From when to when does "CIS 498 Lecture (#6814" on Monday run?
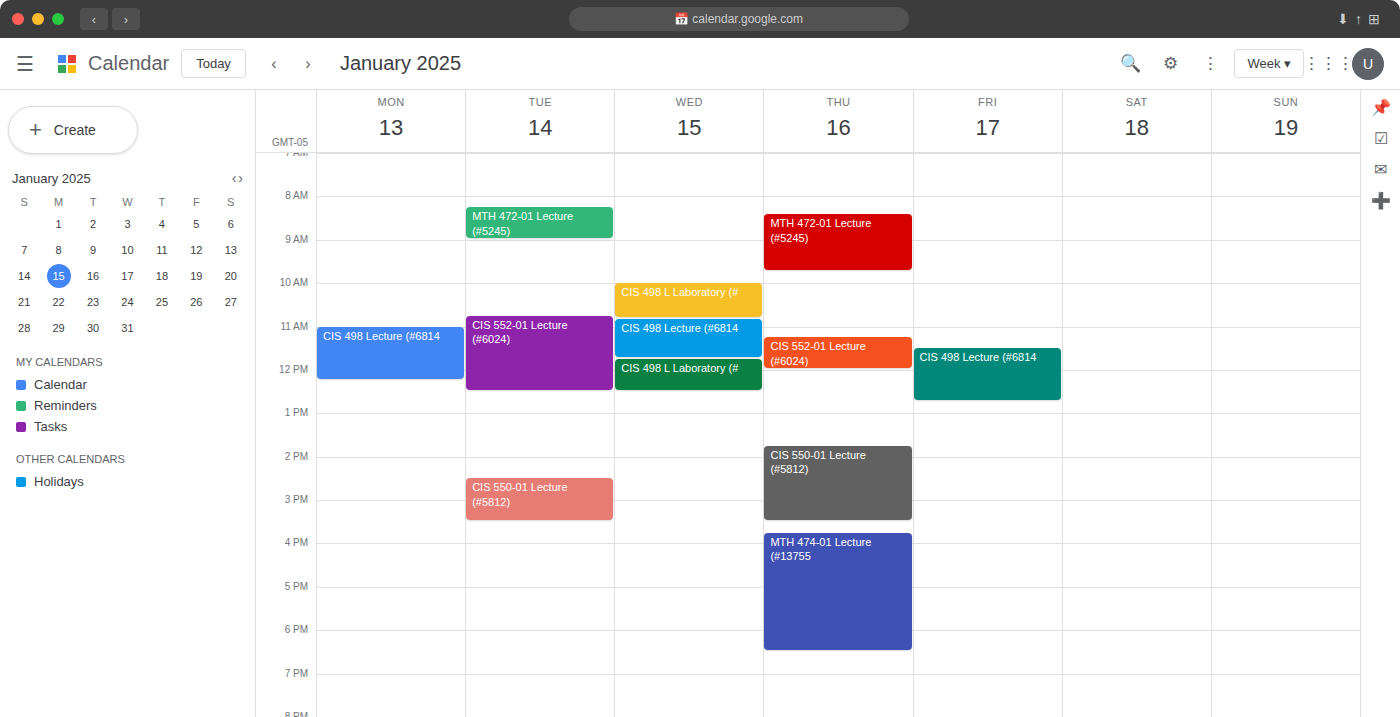
11:00 AM to 12:15 PM